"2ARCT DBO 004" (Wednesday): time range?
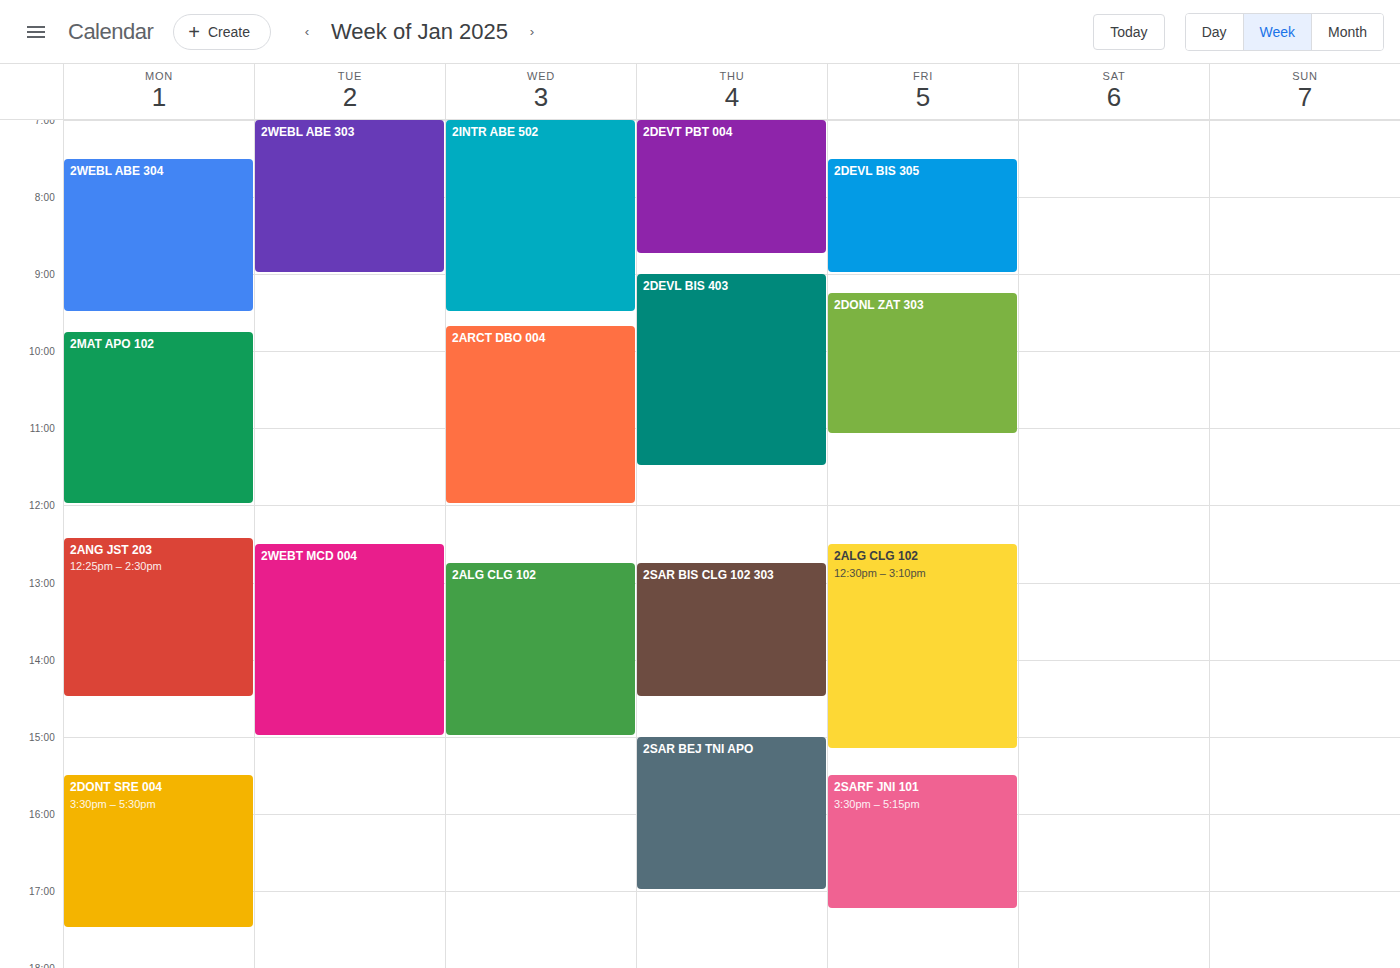
9:40 AM to 12:00 PM